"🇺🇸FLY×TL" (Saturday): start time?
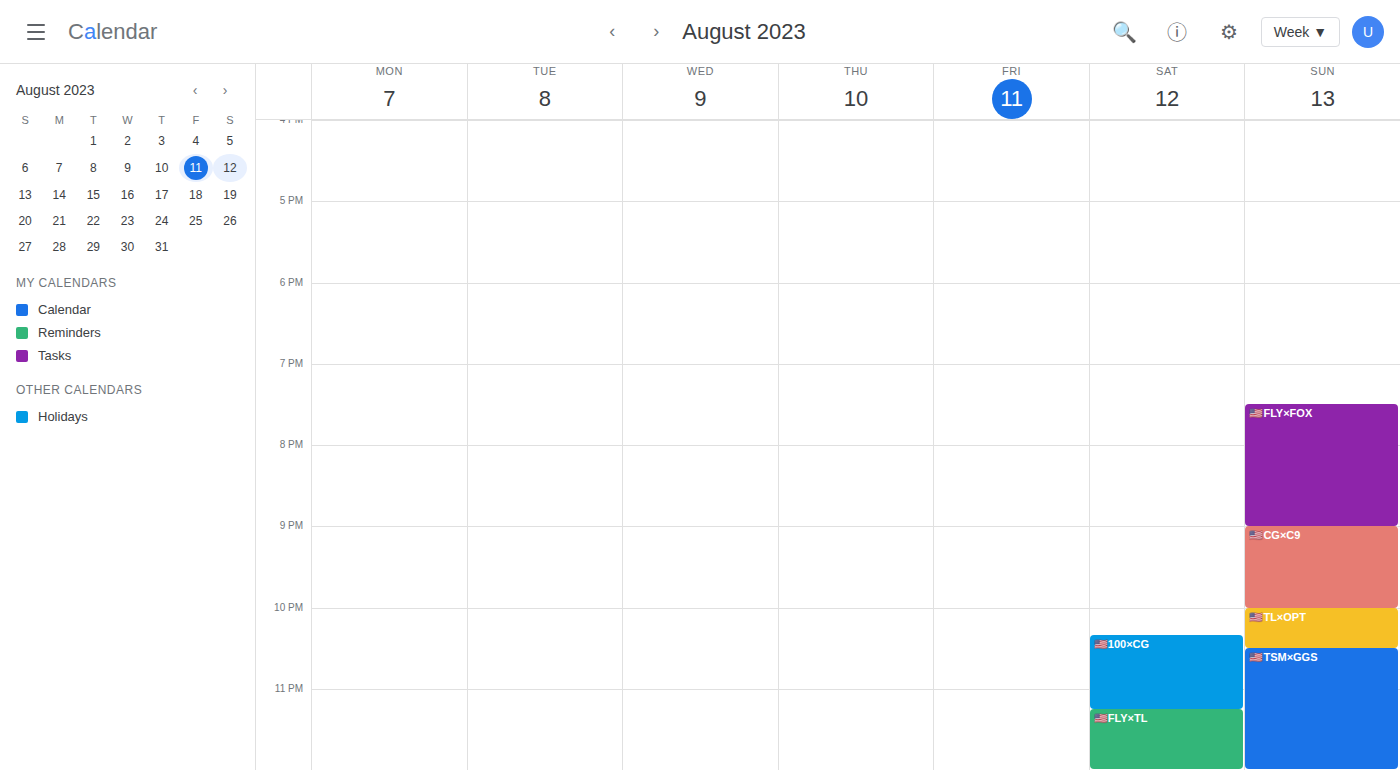
11:15 PM